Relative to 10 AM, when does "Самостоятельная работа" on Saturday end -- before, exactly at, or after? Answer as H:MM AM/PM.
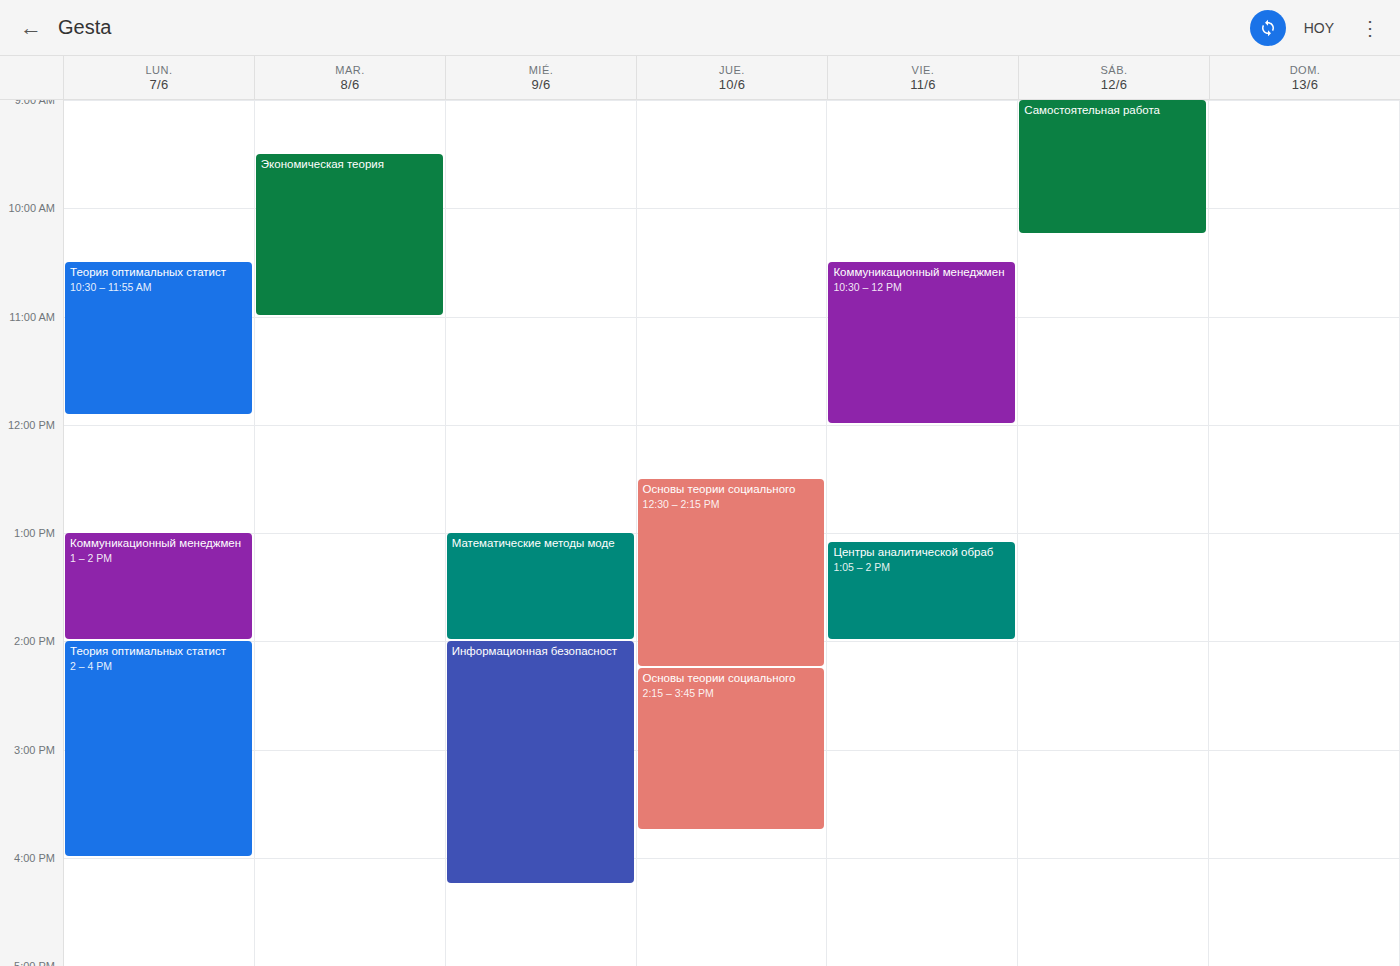
10:15 AM -- after 10 AM, 15 minutes below the 10 AM line.